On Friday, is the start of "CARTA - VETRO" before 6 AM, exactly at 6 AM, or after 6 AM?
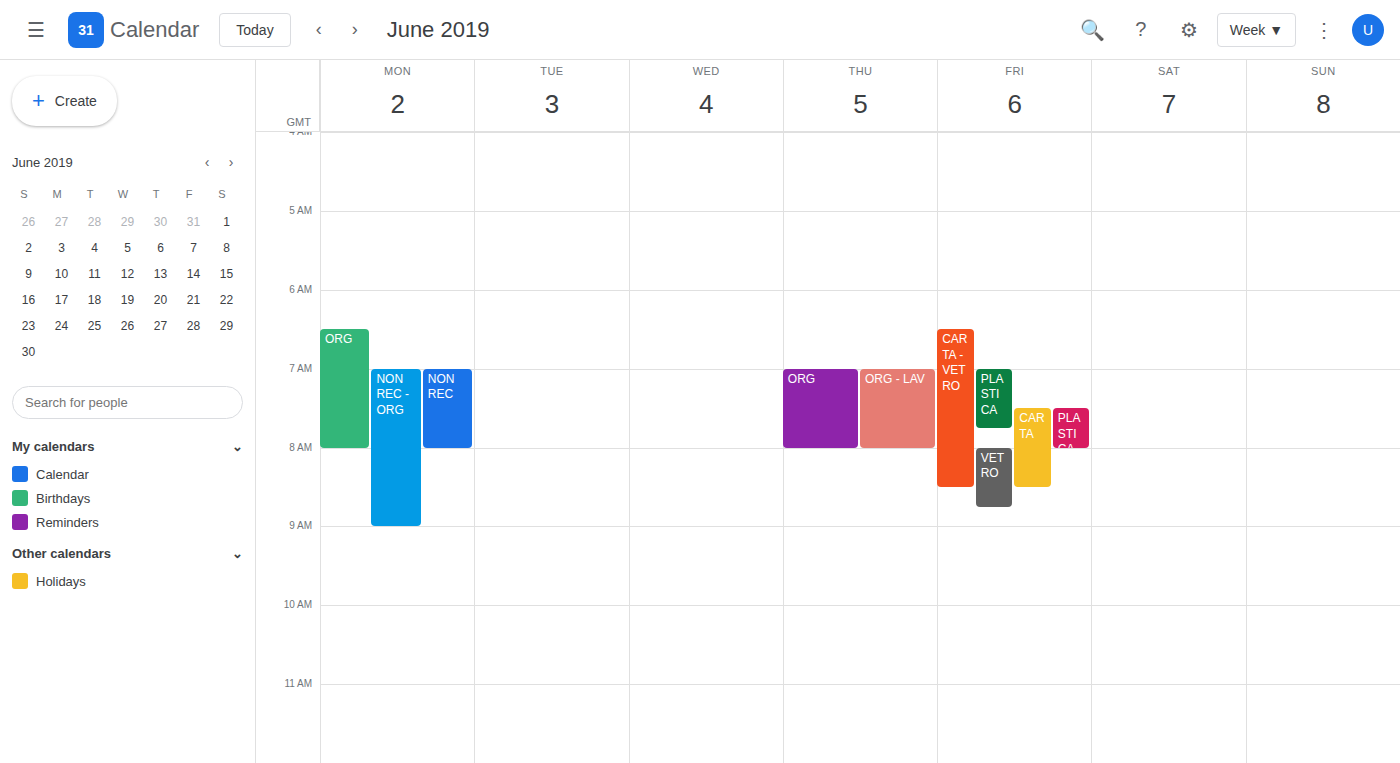
6:30 AM -- after 6 AM, 30 minutes below the 6 AM line.